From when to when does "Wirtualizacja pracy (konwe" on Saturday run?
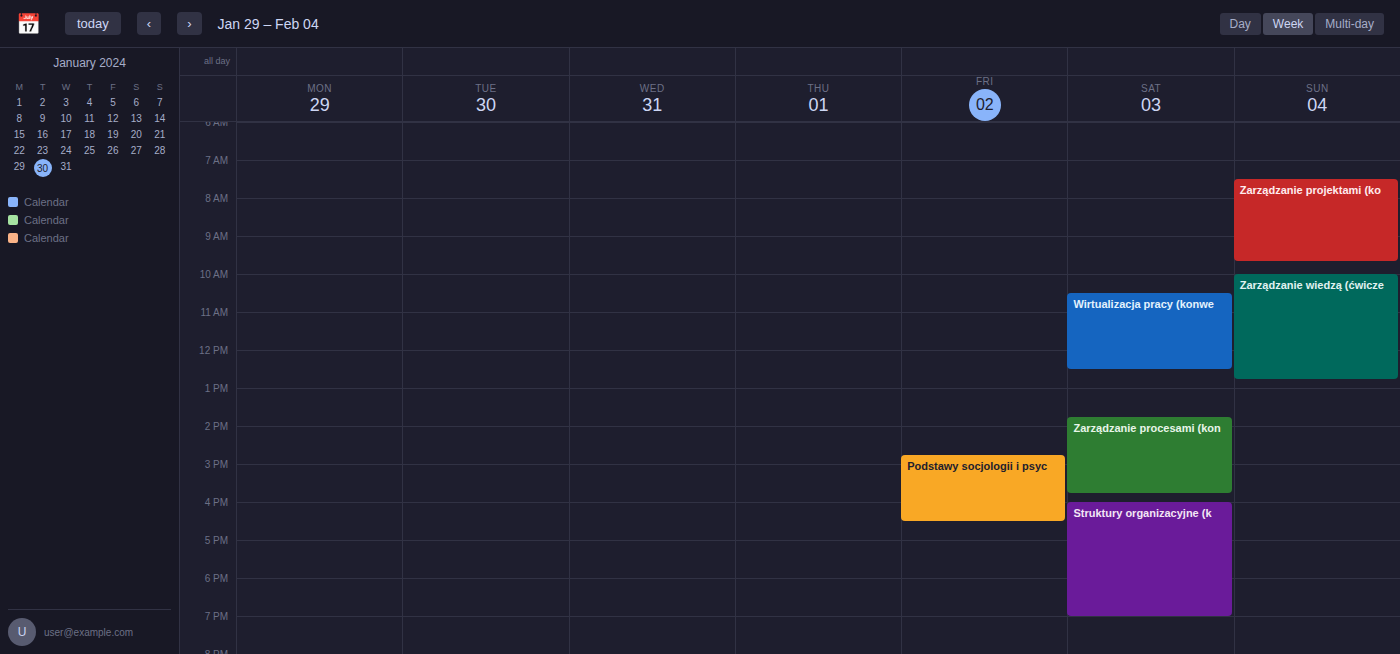
10:30 to 12:30